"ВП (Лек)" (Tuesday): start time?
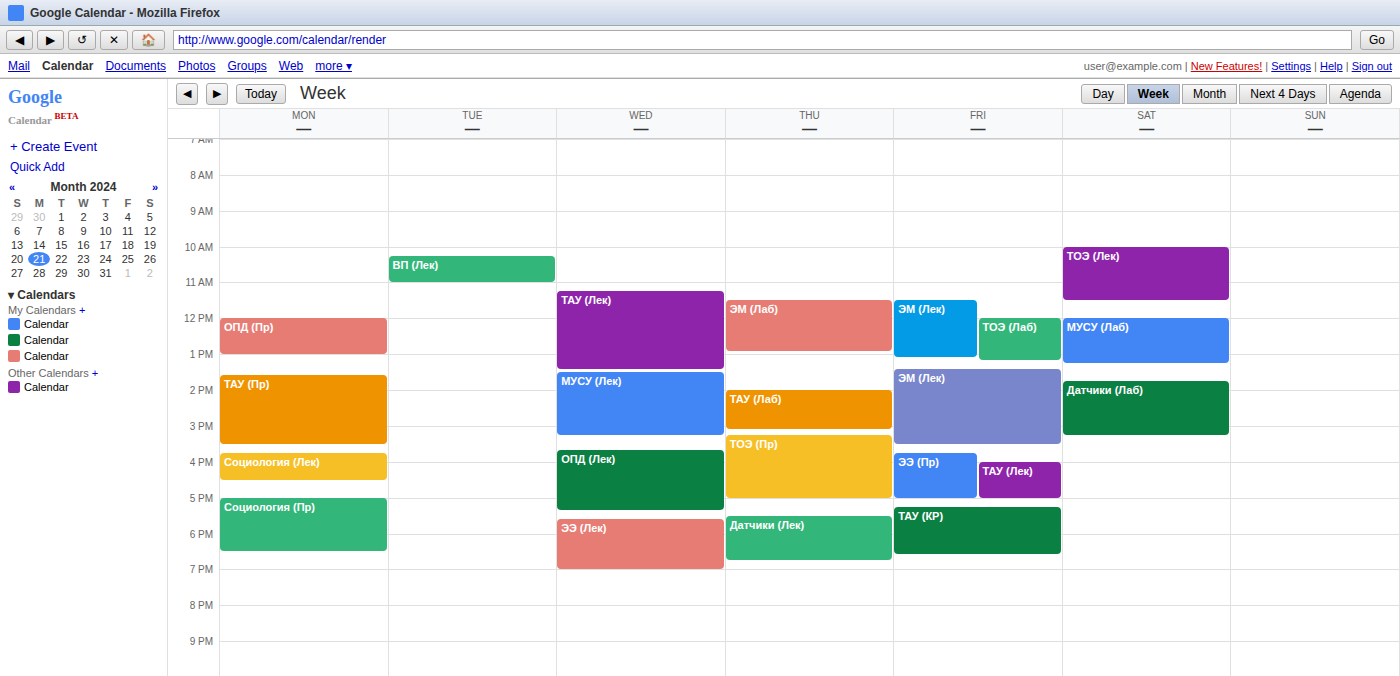
10:15 AM